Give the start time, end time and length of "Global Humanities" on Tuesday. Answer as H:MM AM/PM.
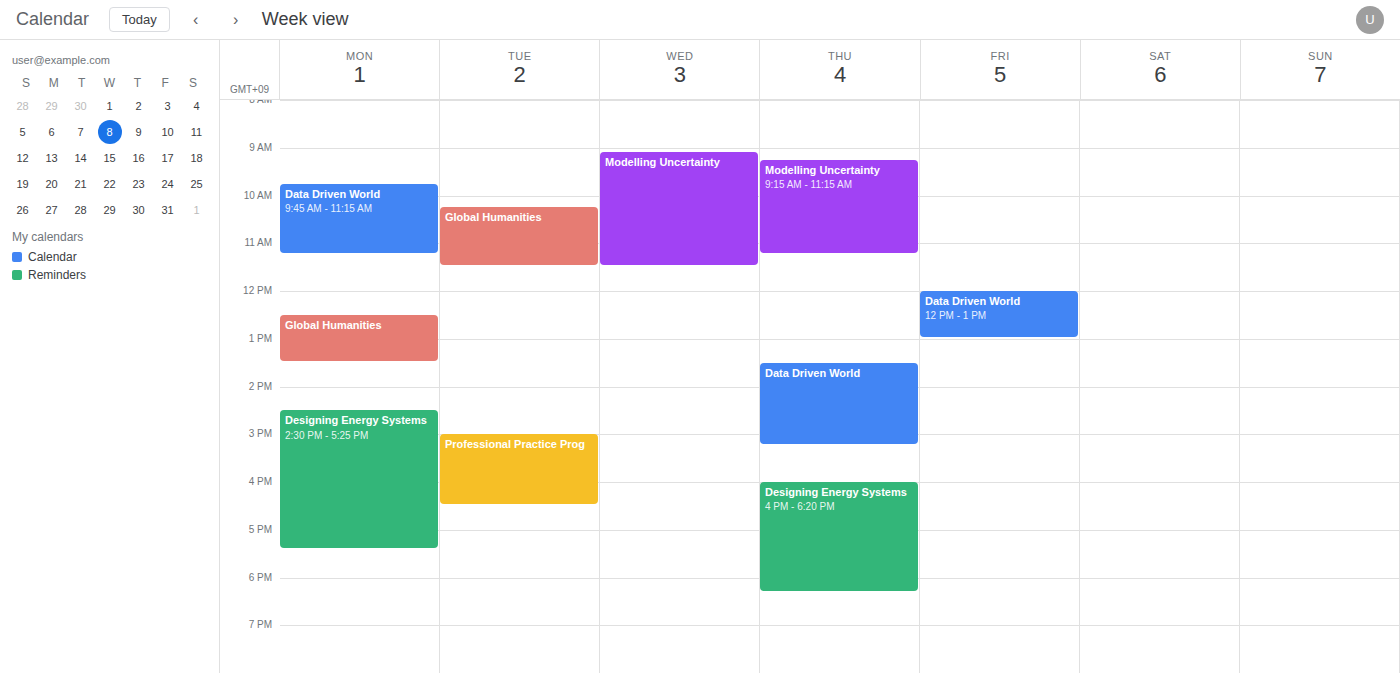
10:15 AM to 11:30 AM, 1 hour 15 minutes